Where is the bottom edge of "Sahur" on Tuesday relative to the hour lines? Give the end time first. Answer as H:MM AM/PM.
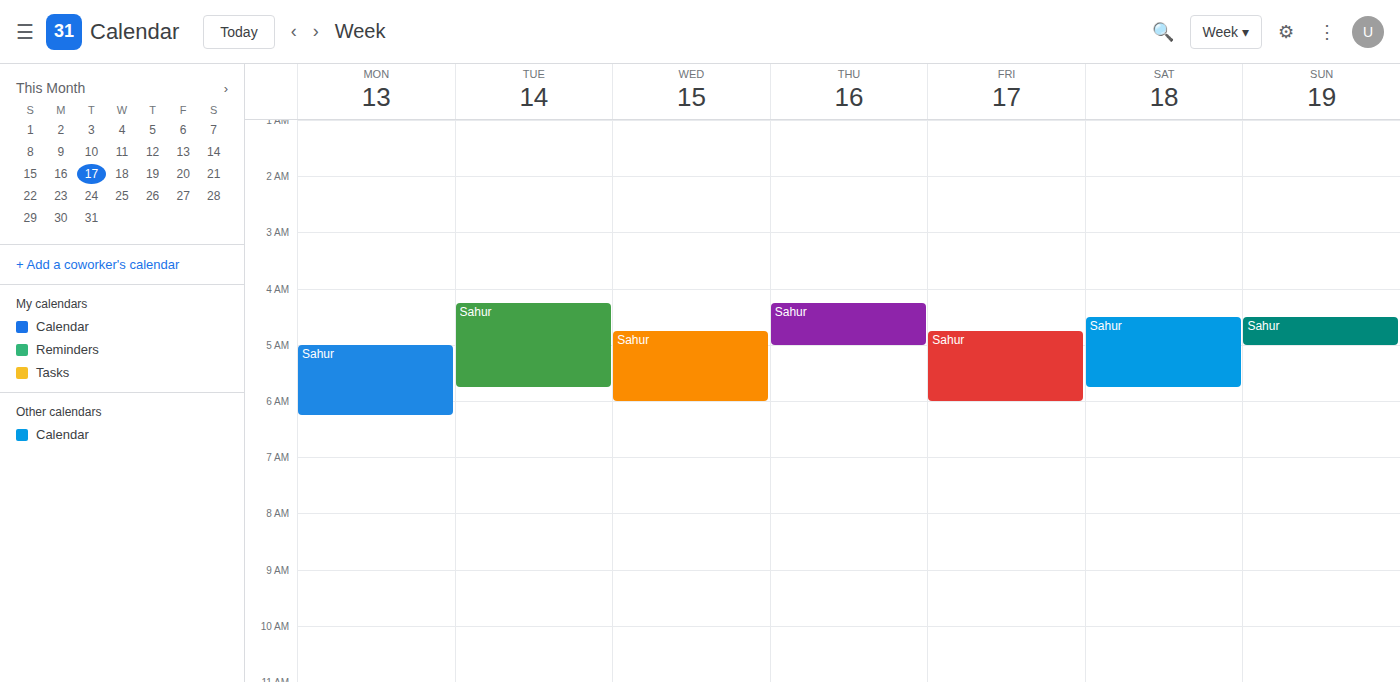
5:45 AM -- neither: three quarters of the way from the 5 AM line to the 6 AM line.